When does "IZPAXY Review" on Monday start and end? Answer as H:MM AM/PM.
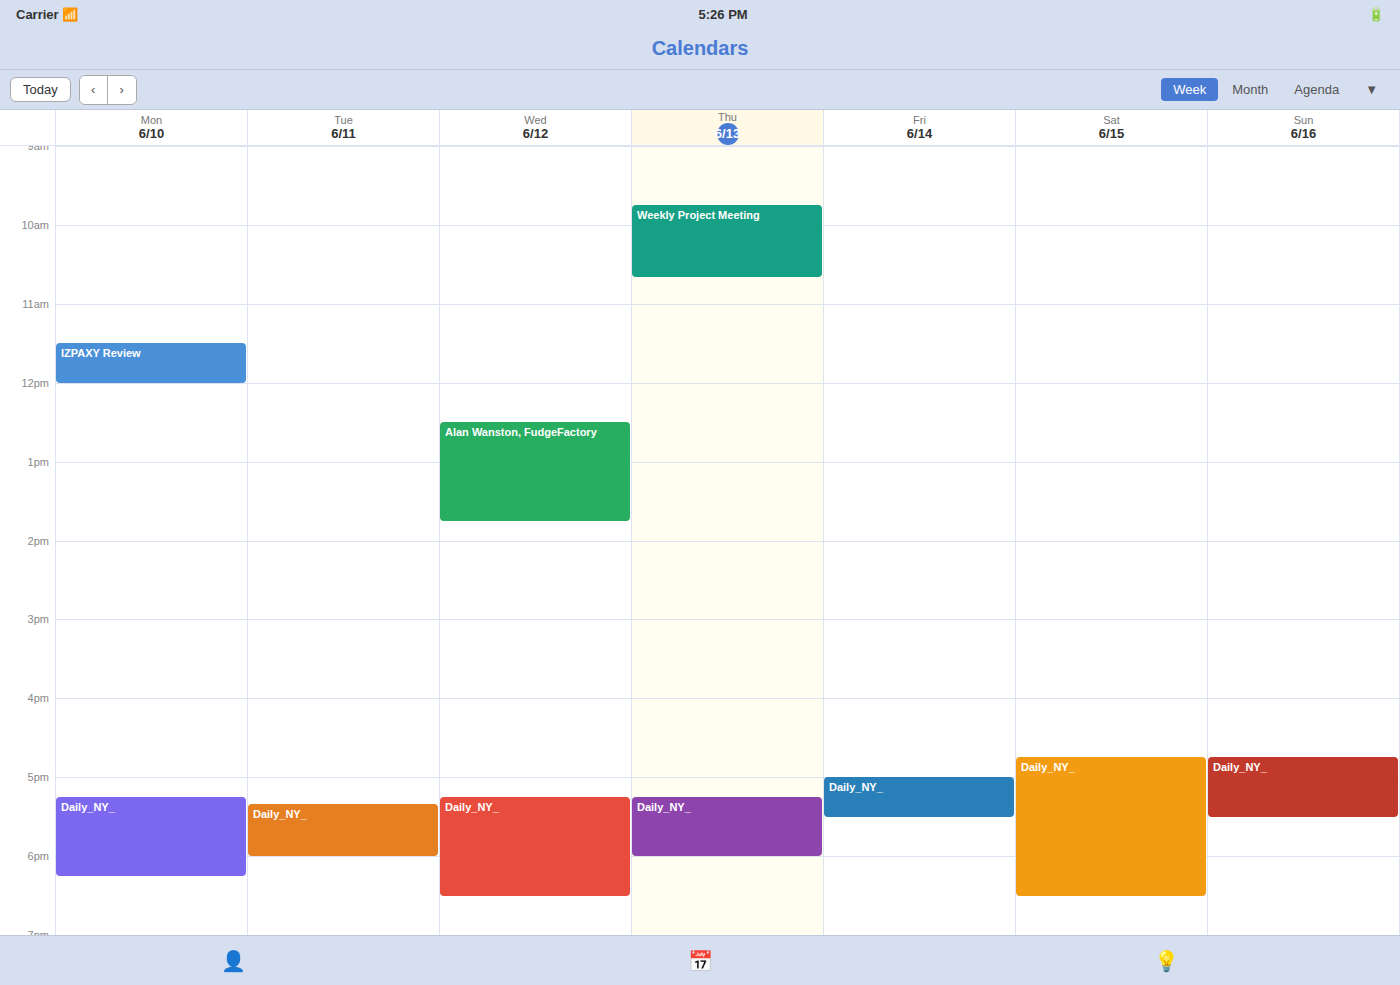
11:30 AM to 12:00 PM